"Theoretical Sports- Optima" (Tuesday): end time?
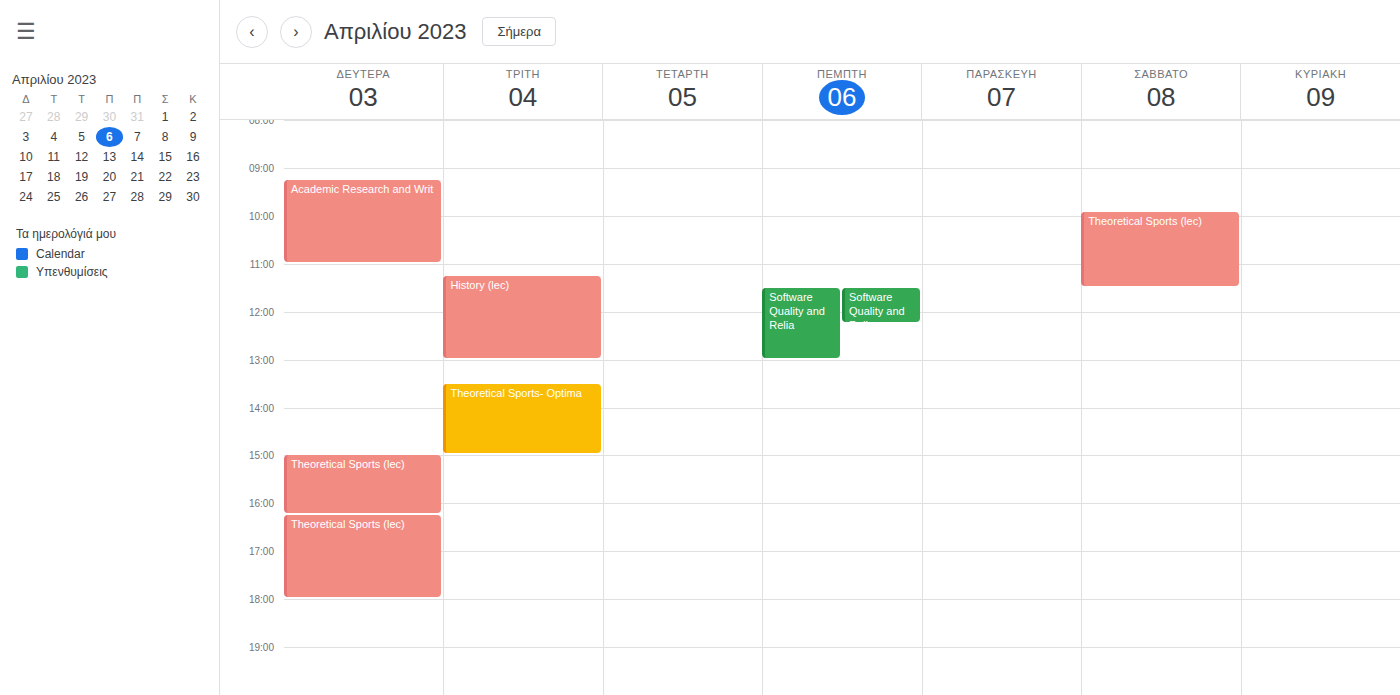
3:00 PM